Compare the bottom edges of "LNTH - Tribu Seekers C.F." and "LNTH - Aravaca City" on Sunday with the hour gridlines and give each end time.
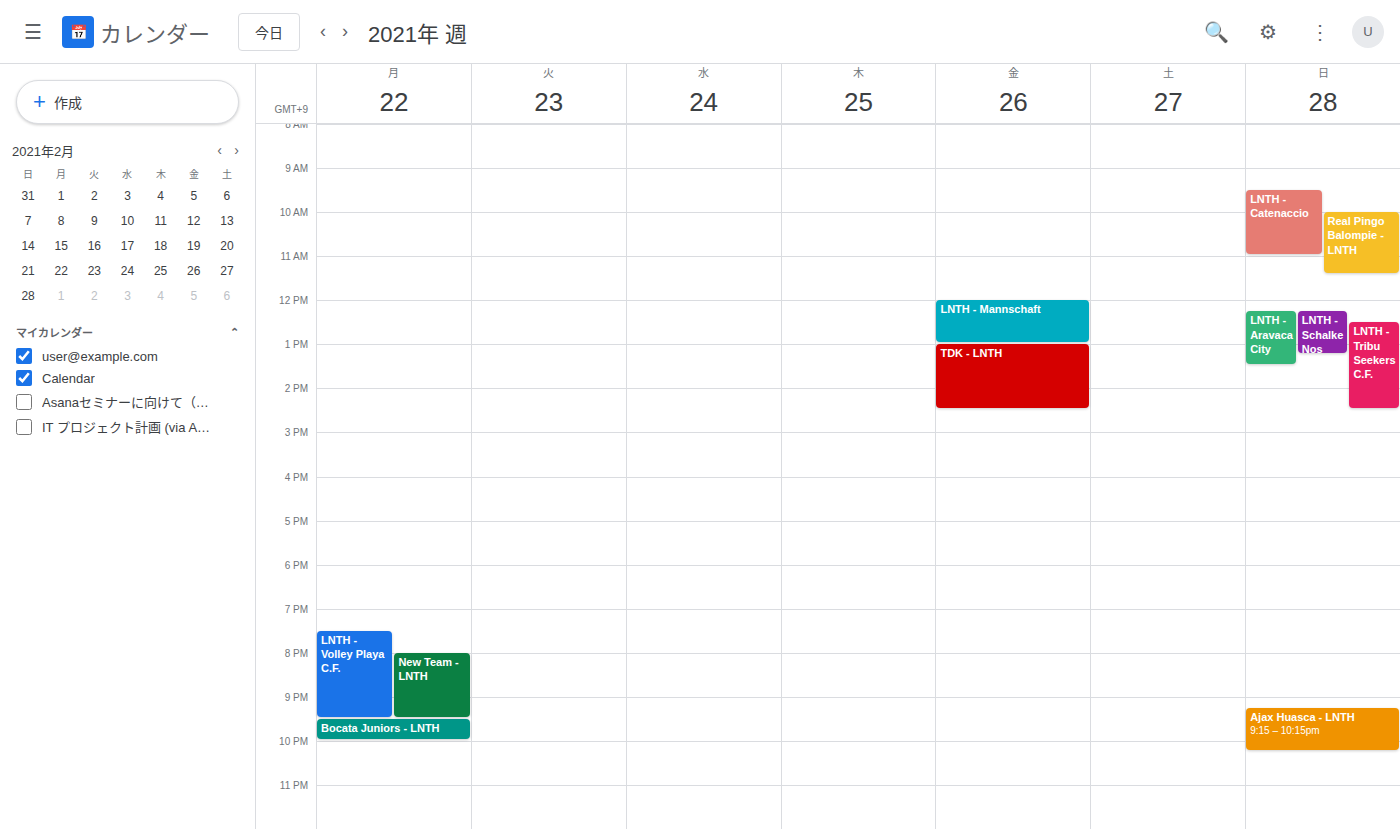
"LNTH - Tribu Seekers C.F.": 14:30, halfway between the 14:00 and 15:00 lines. "LNTH - Aravaca City": 13:30, halfway between the 13:00 and 14:00 lines.